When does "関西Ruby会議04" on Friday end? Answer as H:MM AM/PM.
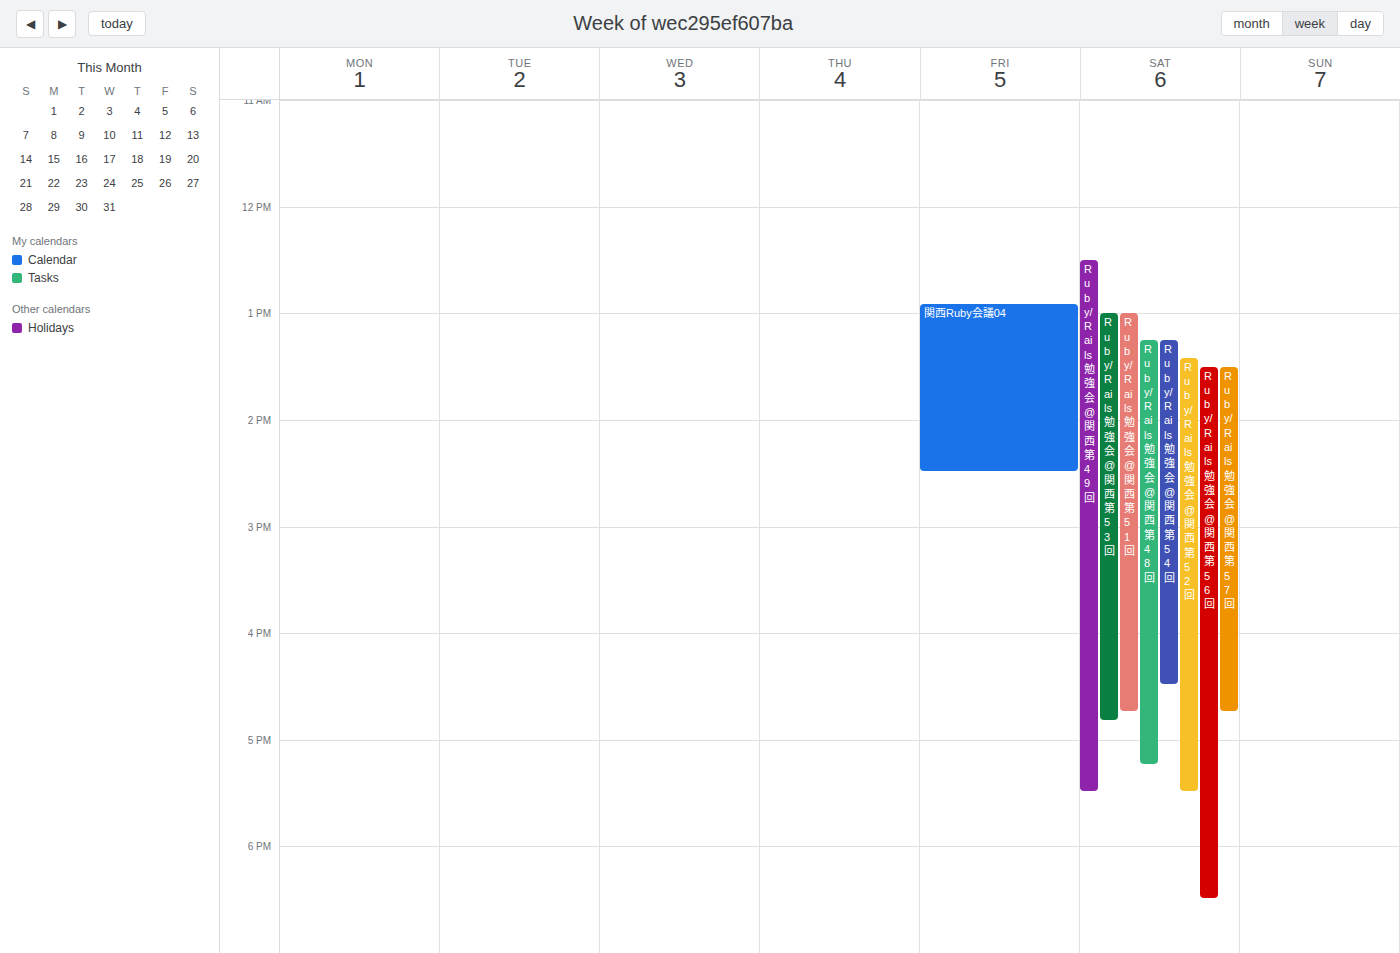
2:30 PM